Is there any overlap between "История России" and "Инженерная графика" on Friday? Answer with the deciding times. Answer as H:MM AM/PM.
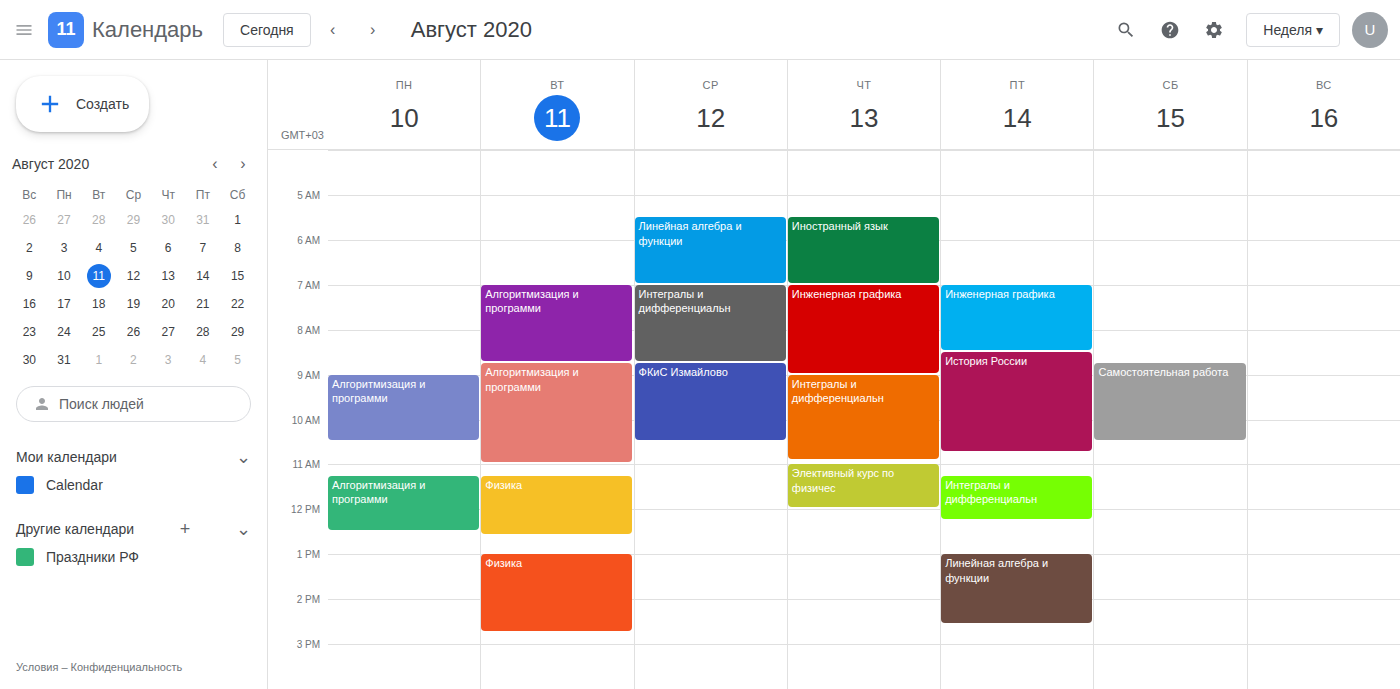
"Инженерная графика" ends at 8:30 AM, exactly when "История России" starts -- they touch but do not overlap.